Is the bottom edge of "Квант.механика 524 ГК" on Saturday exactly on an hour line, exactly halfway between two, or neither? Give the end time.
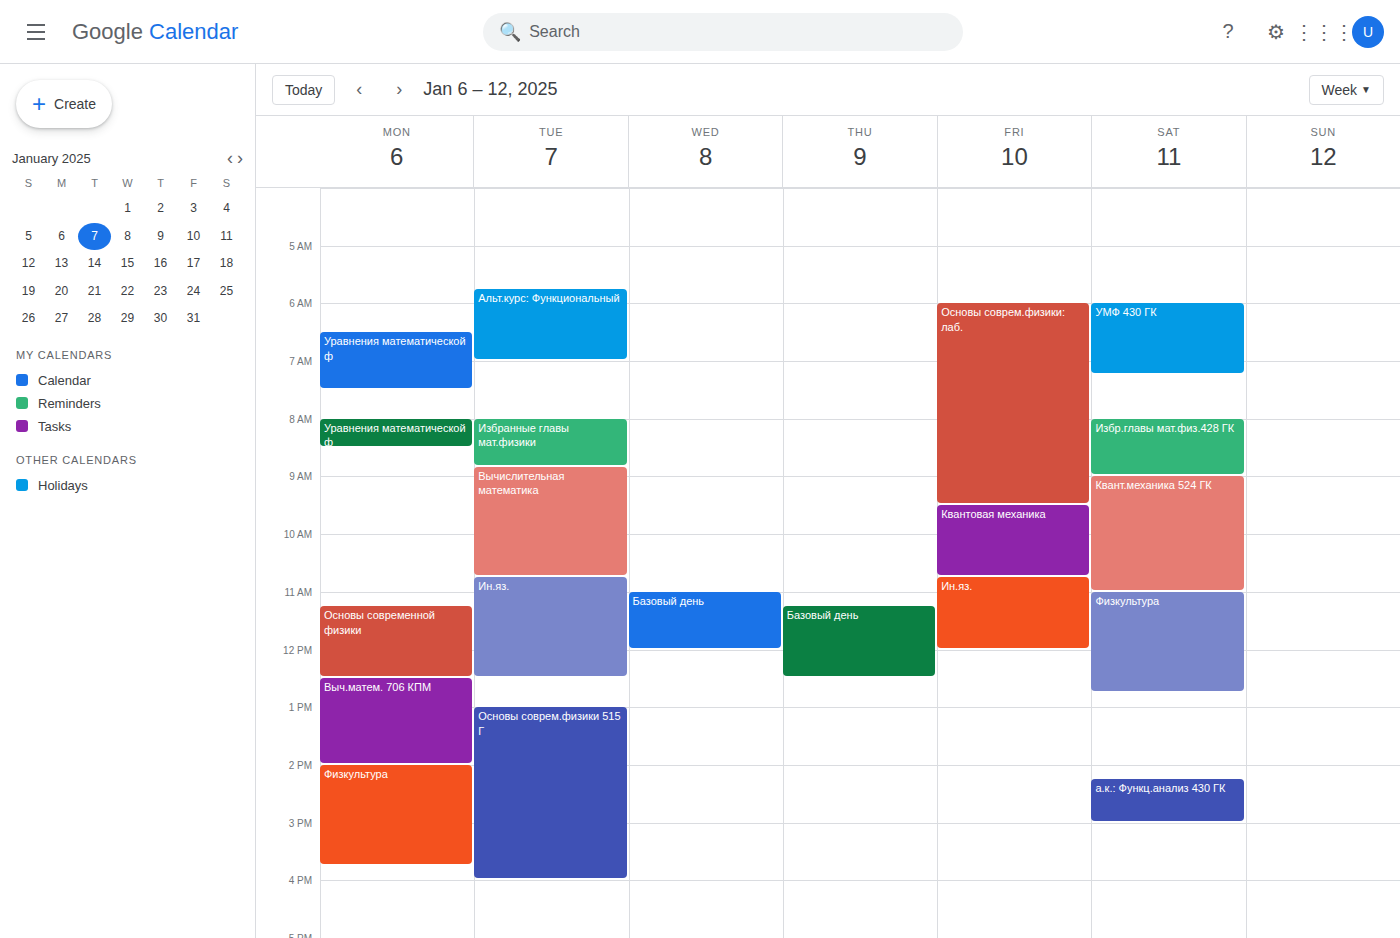
11:00 AM -- exactly on the 11 AM line.